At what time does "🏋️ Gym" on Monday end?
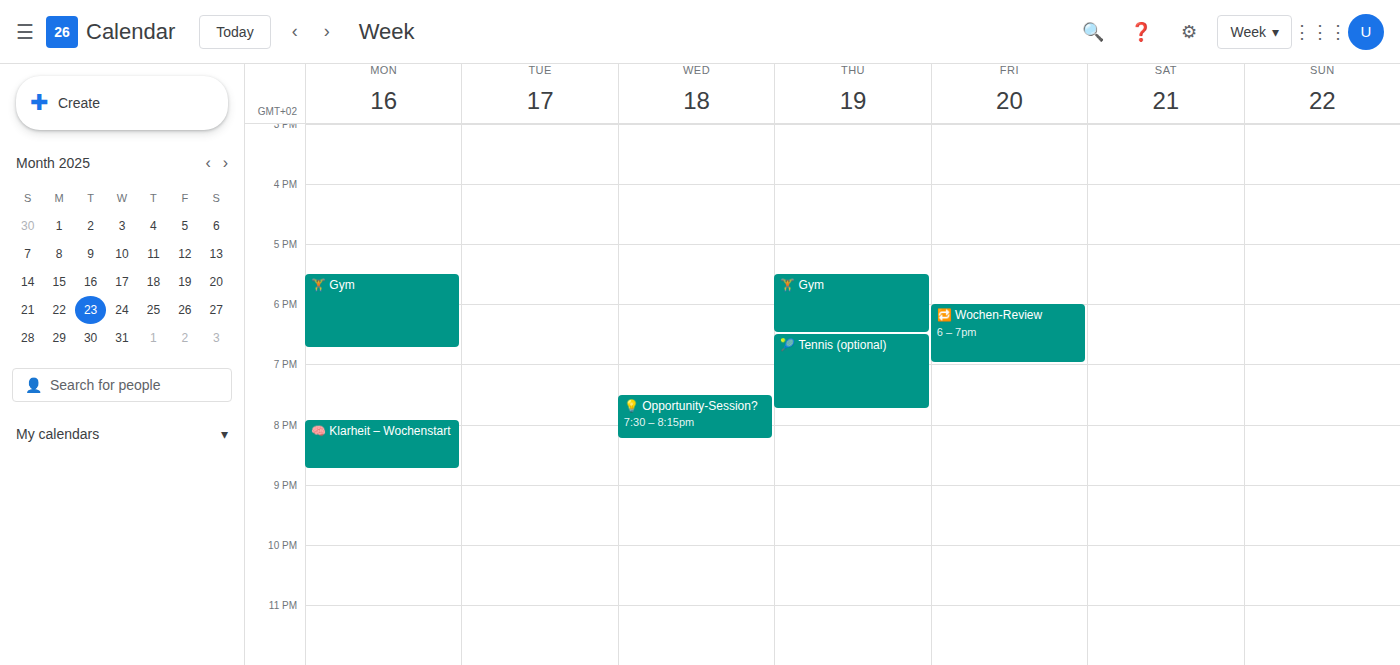
6:45 PM